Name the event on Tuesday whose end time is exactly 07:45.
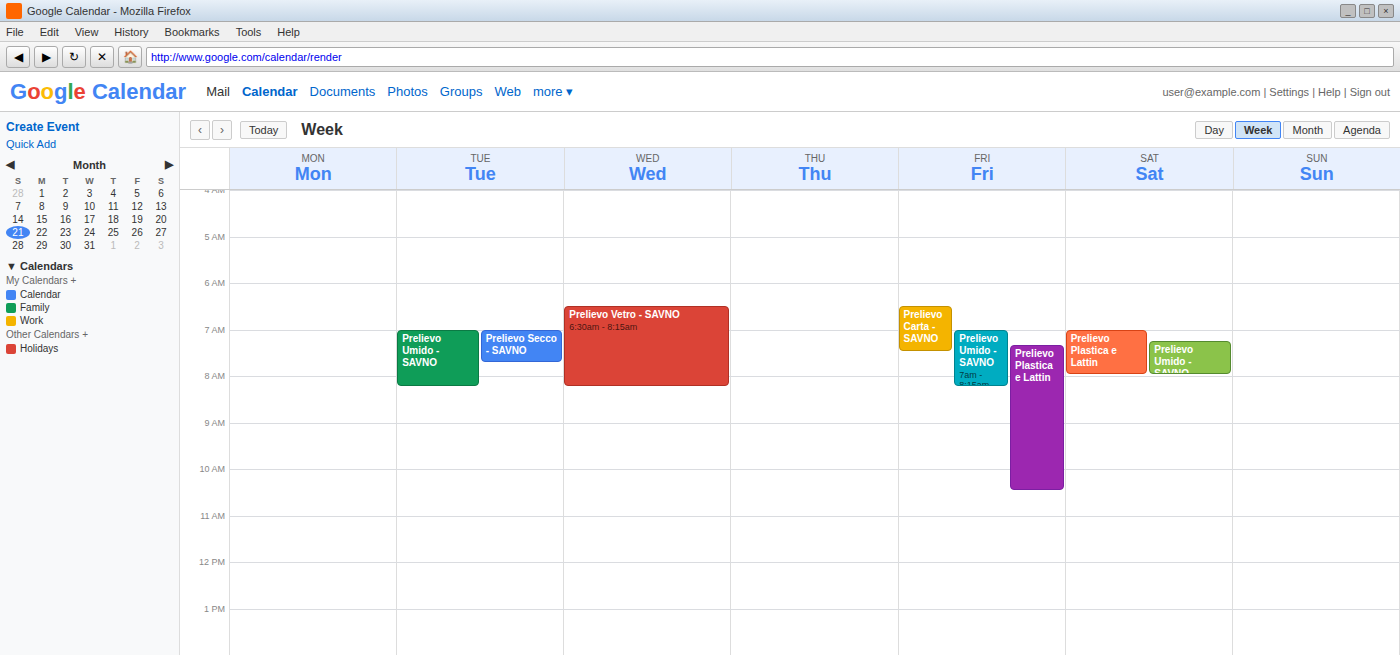
"Prelievo Secco - SAVNO"